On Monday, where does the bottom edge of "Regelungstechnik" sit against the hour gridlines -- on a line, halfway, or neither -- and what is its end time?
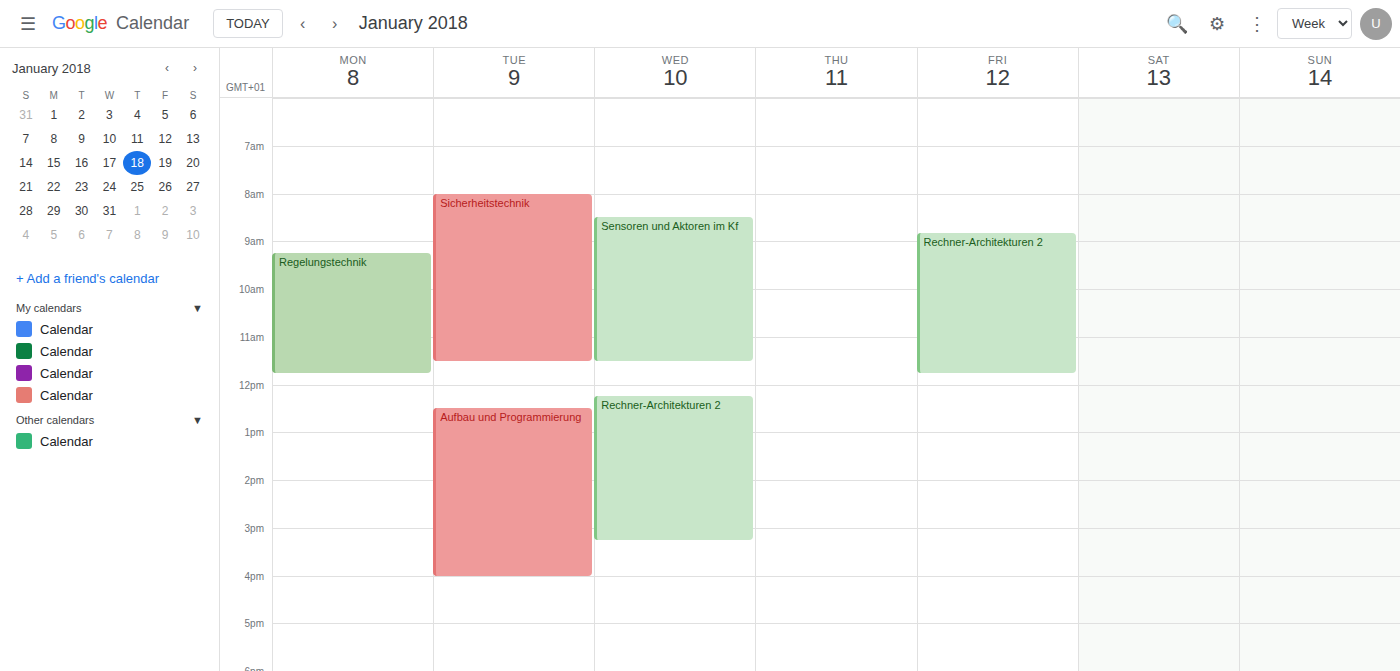
11:45 AM -- neither: three quarters of the way from the 11 AM line to the 12 PM line.